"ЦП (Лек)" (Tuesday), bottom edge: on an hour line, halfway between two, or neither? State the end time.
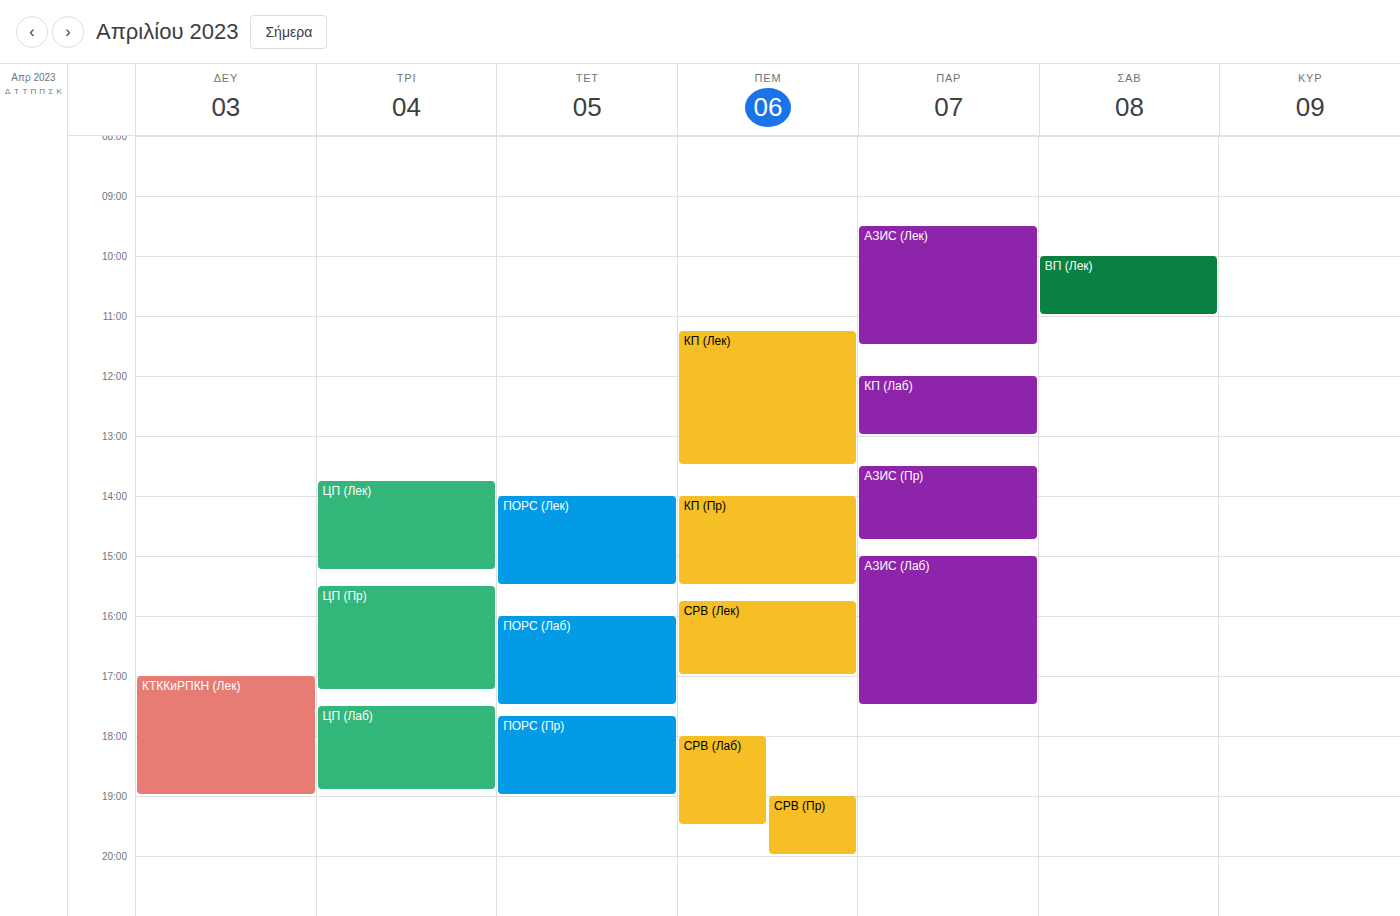
15:15 -- neither: a quarter of the way from the 15:00 line to the 16:00 line.